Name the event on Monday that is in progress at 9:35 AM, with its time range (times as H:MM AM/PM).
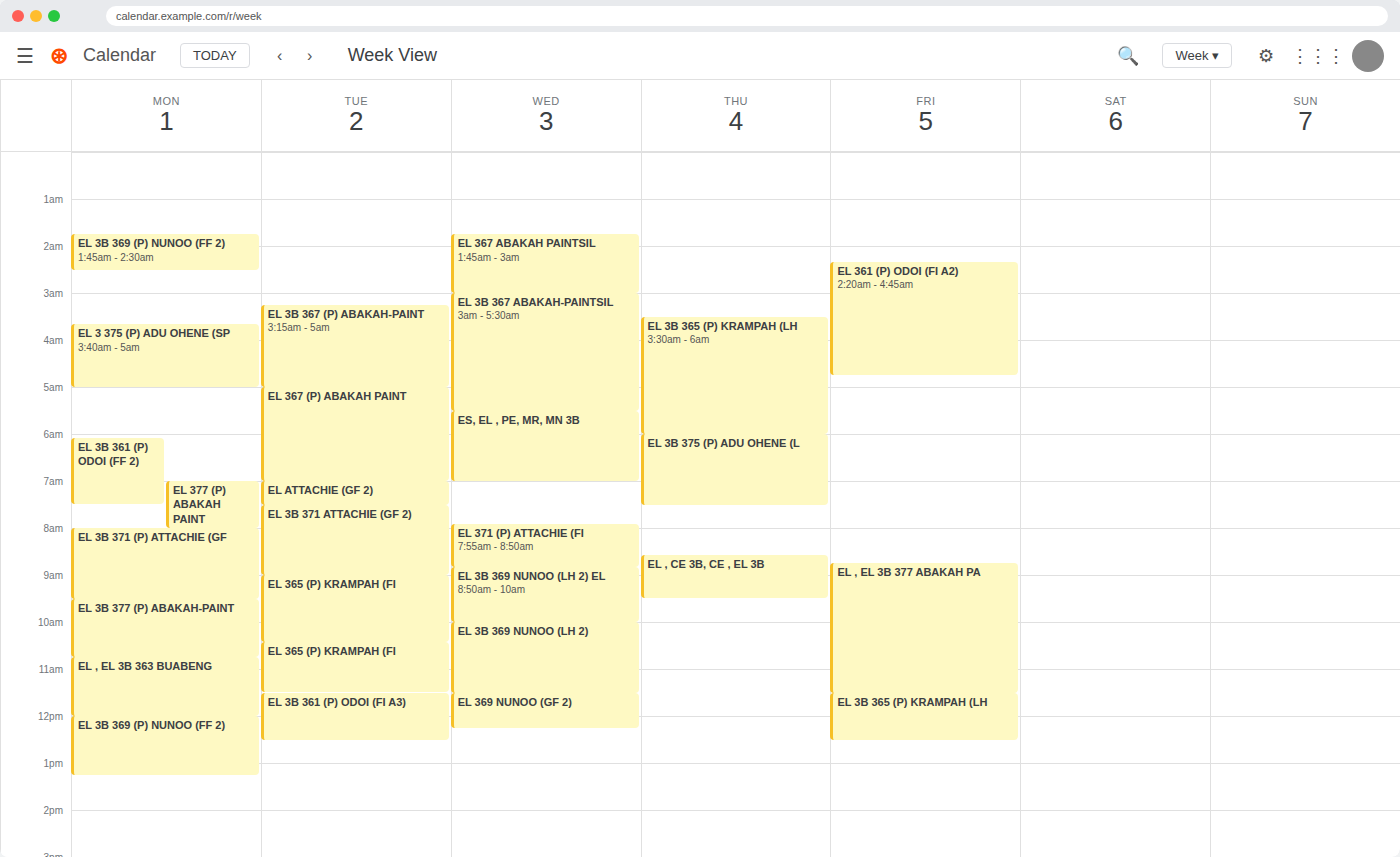
"EL 3B 377 (P) ABAKAH-PAINT", 9:30 AM to 10:45 AM